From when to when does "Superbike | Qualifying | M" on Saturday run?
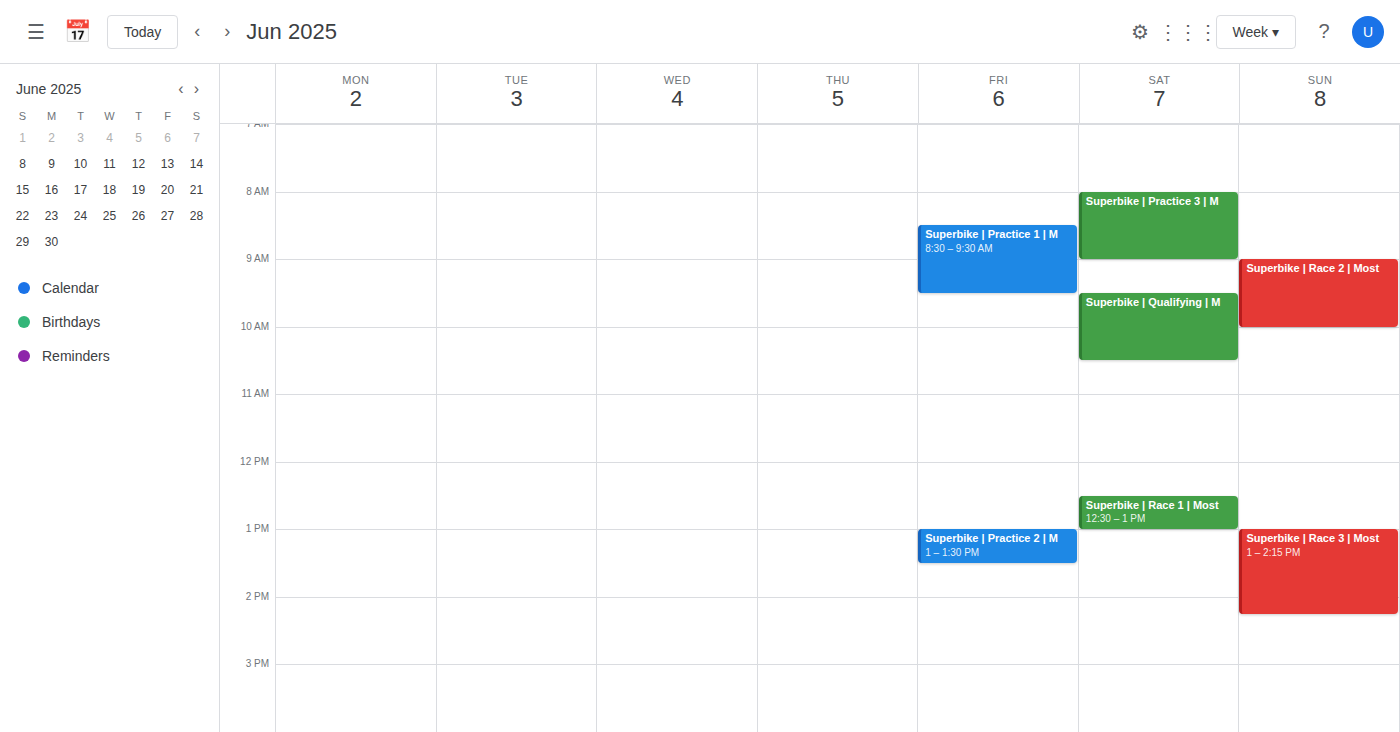
09:30 to 10:30